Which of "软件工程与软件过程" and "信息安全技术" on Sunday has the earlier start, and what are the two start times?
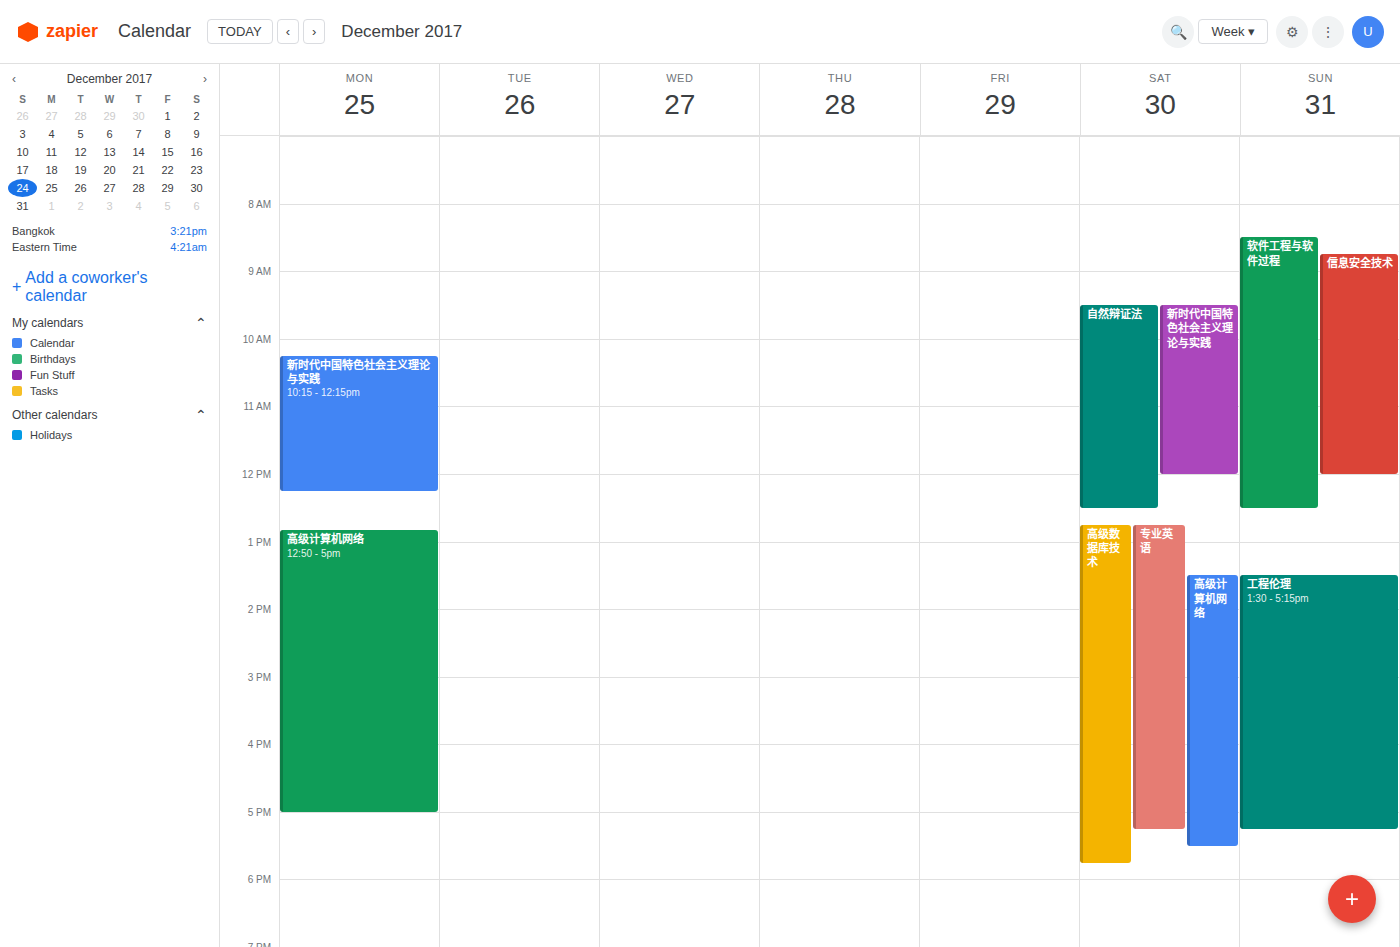
"软件工程与软件过程" 8:30 AM; "信息安全技术" 8:45 AM.